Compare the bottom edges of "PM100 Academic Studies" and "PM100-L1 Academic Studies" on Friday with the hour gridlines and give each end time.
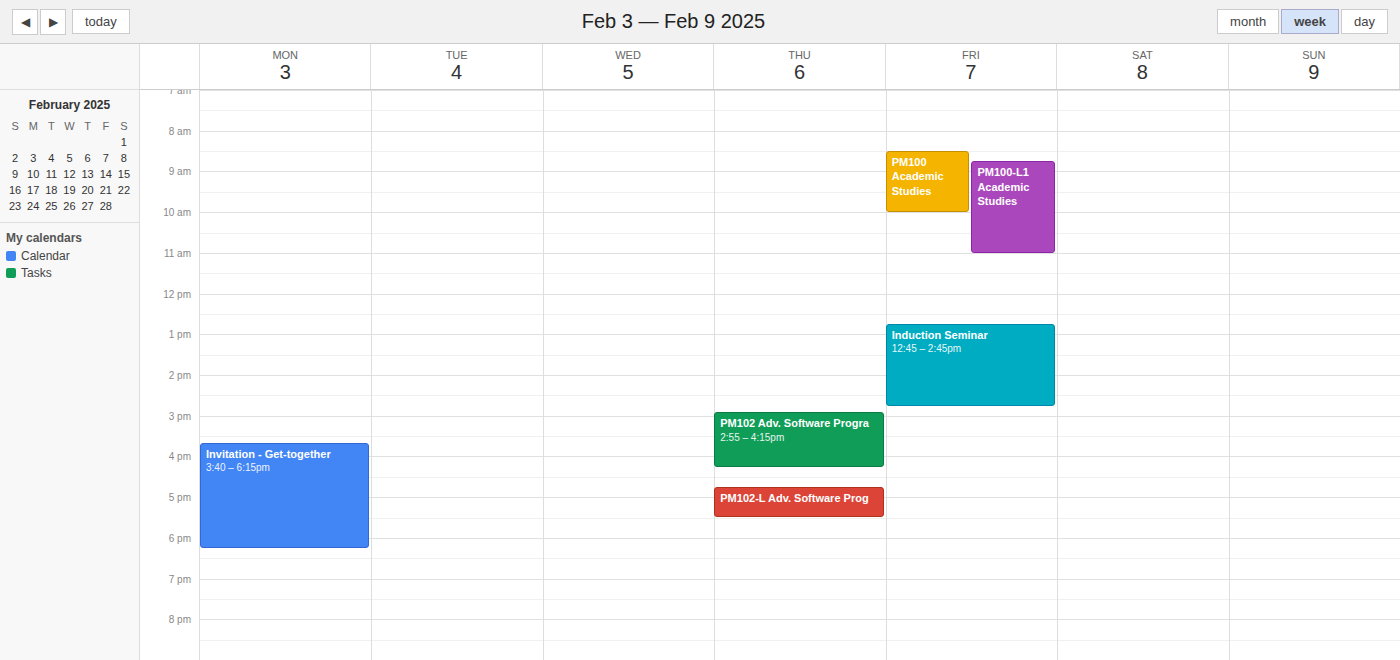
"PM100 Academic Studies": 10:00 AM, exactly on the 10 AM line. "PM100-L1 Academic Studies": 11:00 AM, exactly on the 11 AM line.